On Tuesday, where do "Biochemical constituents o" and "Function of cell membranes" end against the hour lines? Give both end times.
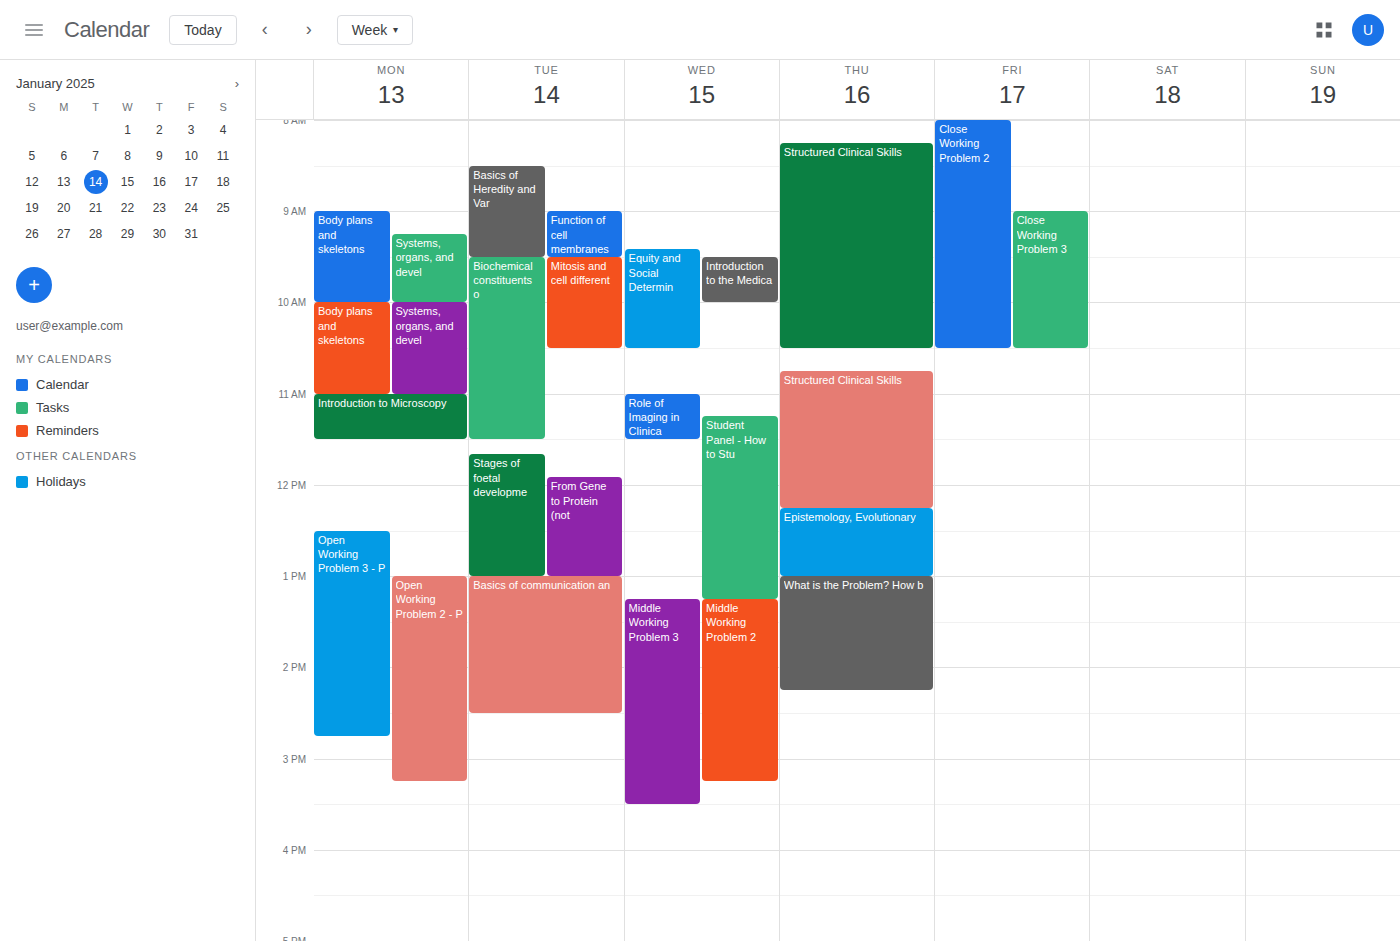
"Biochemical constituents o": 11:30 AM, halfway between the 11 AM and 12 PM lines. "Function of cell membranes": 9:30 AM, halfway between the 9 AM and 10 AM lines.